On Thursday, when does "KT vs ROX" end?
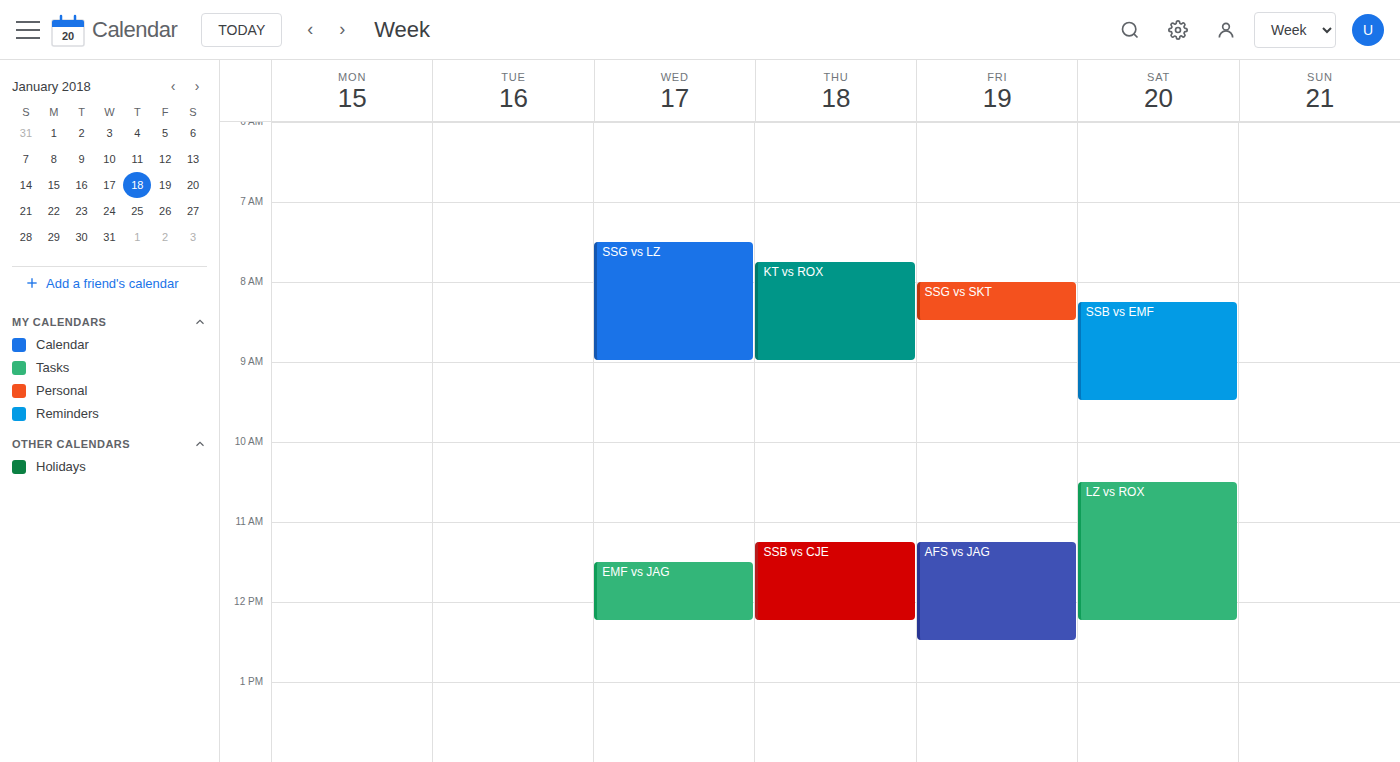
9:00 AM